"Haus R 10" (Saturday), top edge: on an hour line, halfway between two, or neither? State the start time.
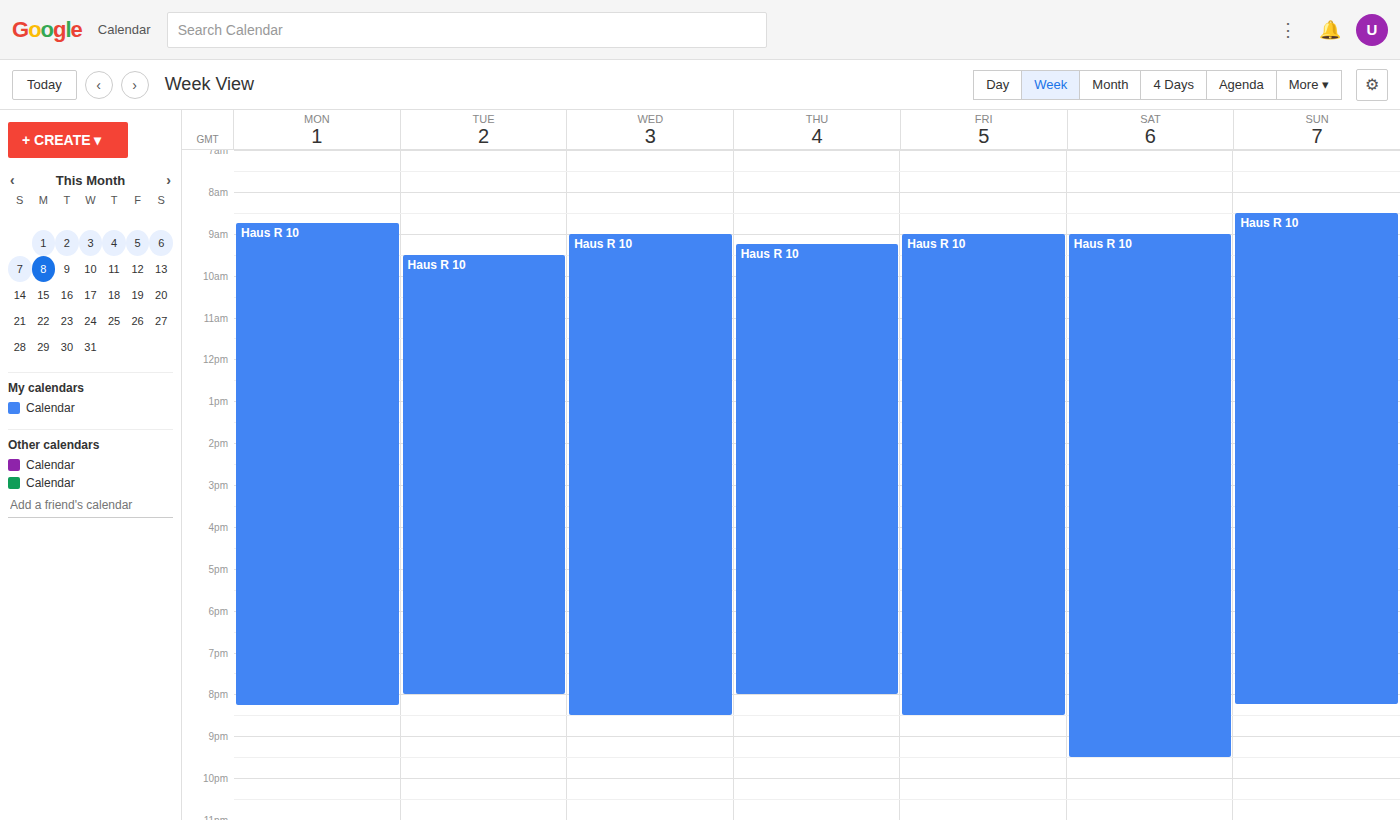
9:00 AM -- exactly on the 9 AM line.